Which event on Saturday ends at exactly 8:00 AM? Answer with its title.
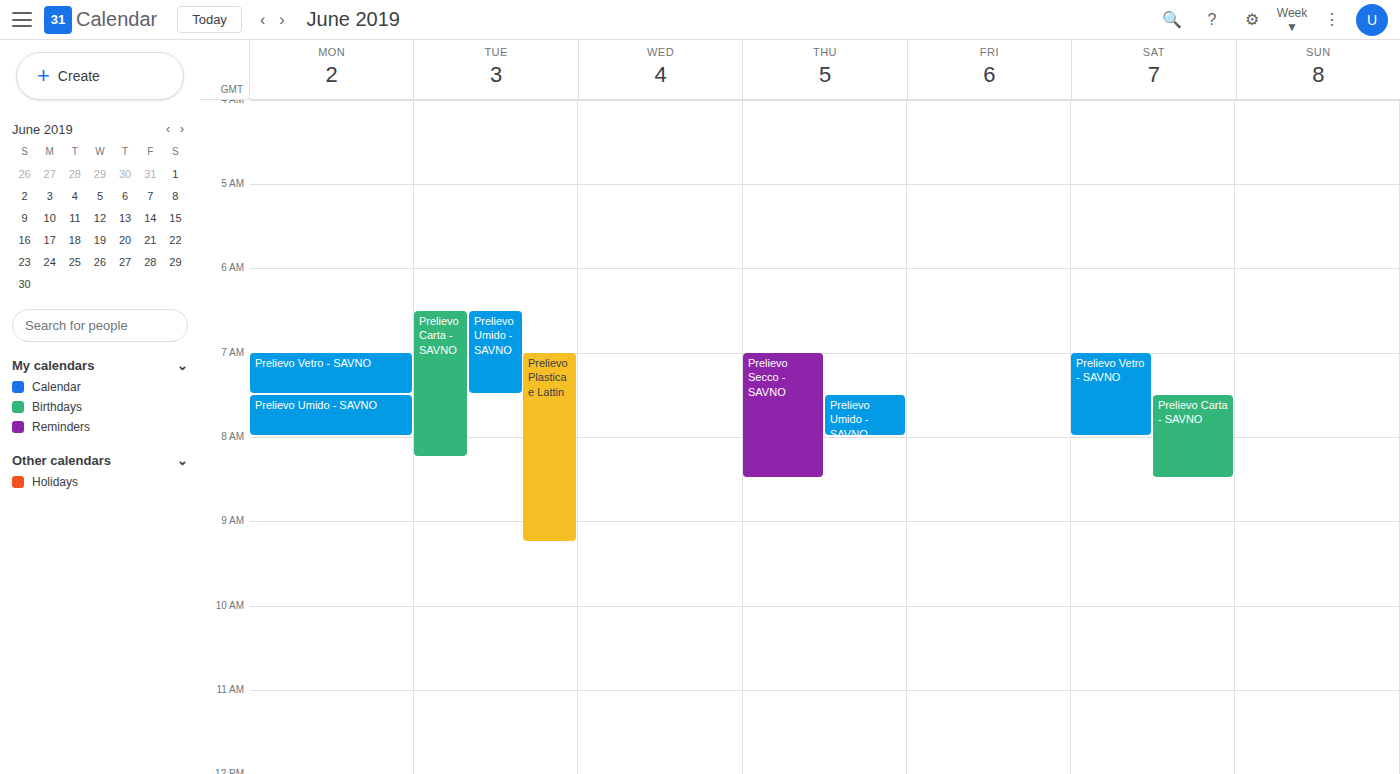
"Prelievo Vetro - SAVNO"